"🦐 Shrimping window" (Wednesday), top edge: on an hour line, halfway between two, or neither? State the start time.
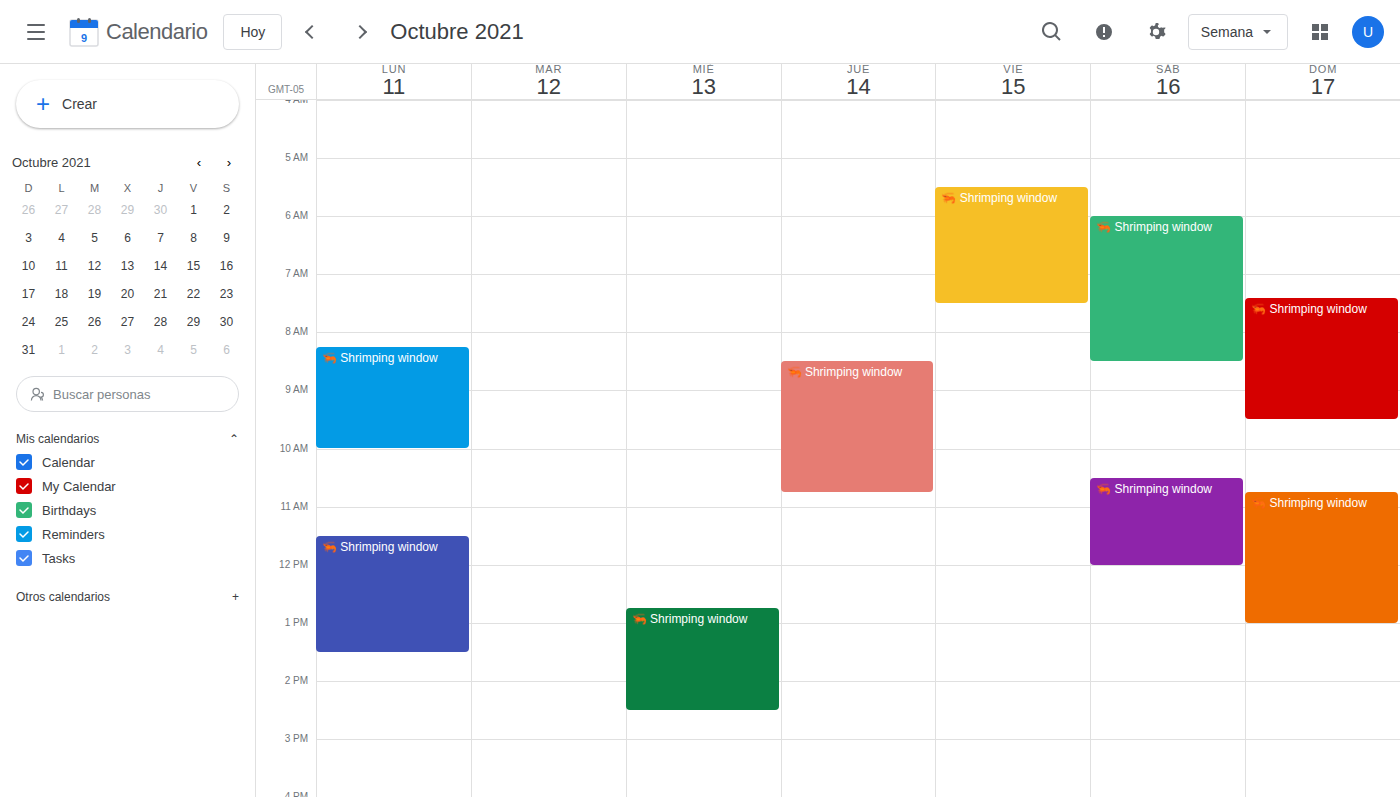
12:45 PM -- neither: three quarters of the way from the 12 PM line to the 1 PM line.